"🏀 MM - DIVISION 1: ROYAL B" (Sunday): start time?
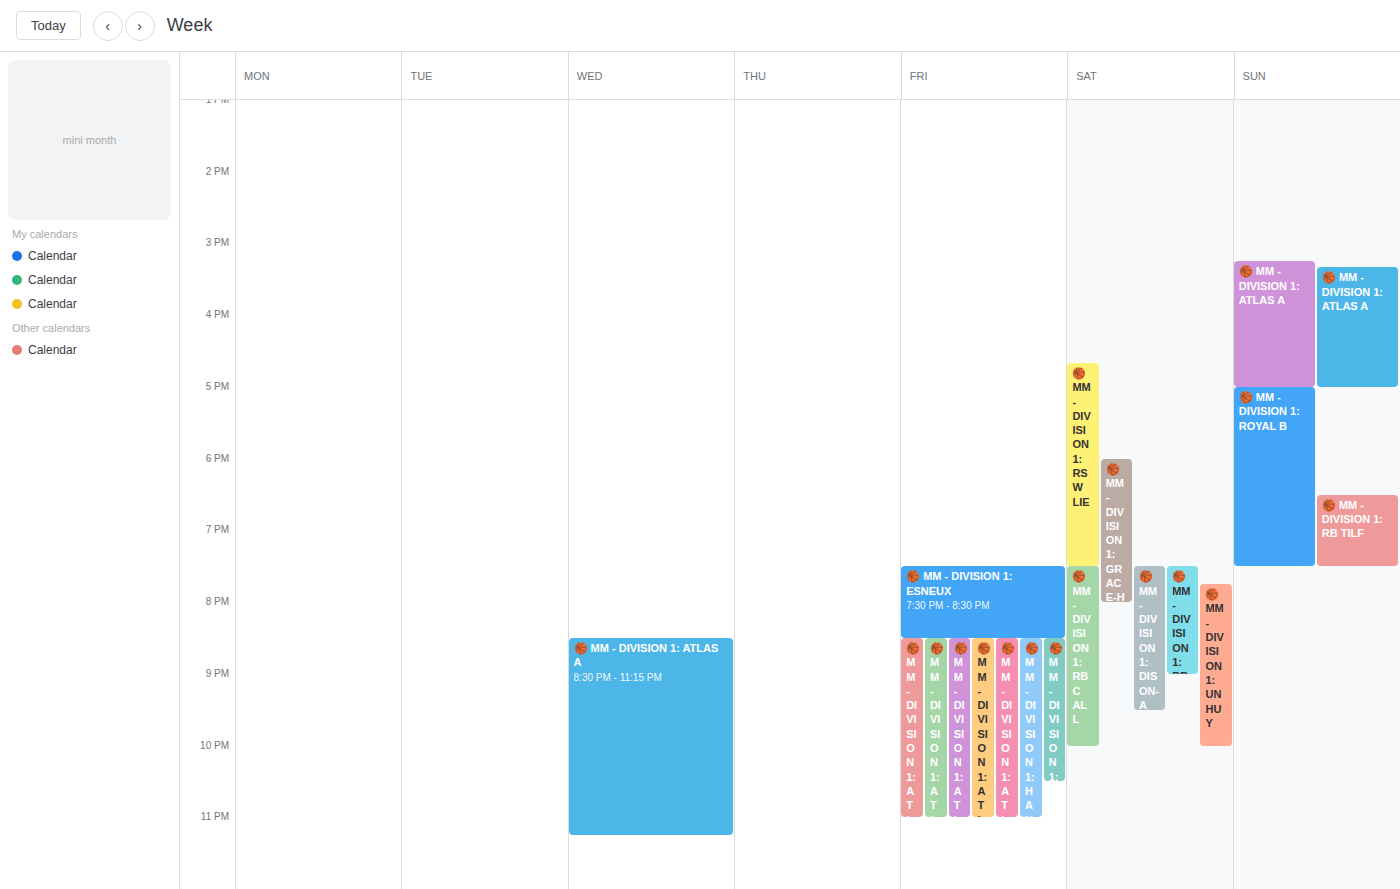
17:00